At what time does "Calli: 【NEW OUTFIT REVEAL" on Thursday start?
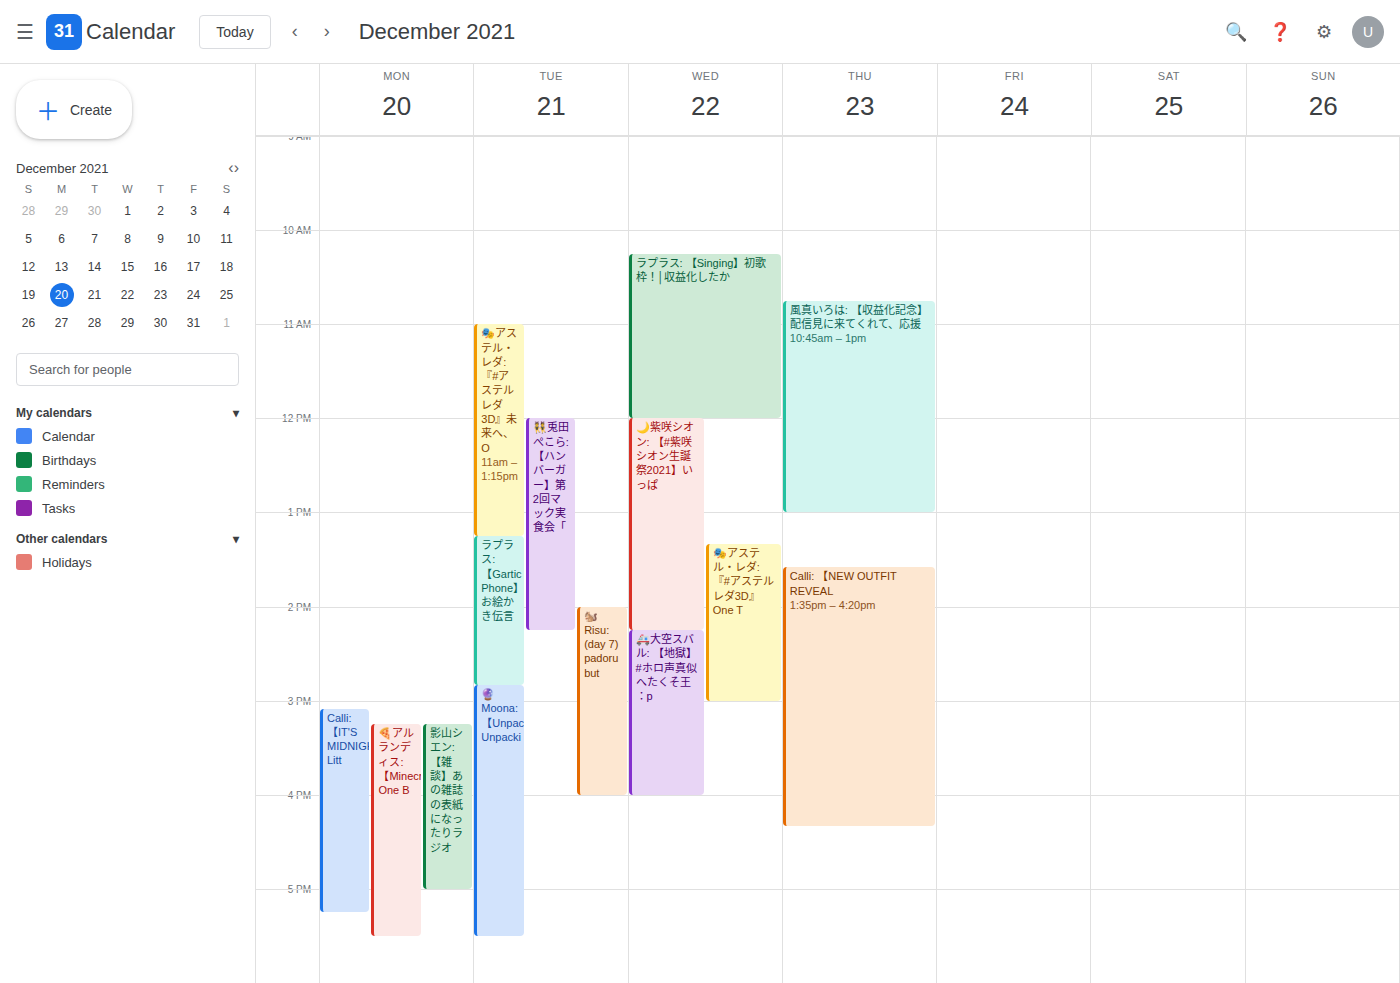
1:35 PM